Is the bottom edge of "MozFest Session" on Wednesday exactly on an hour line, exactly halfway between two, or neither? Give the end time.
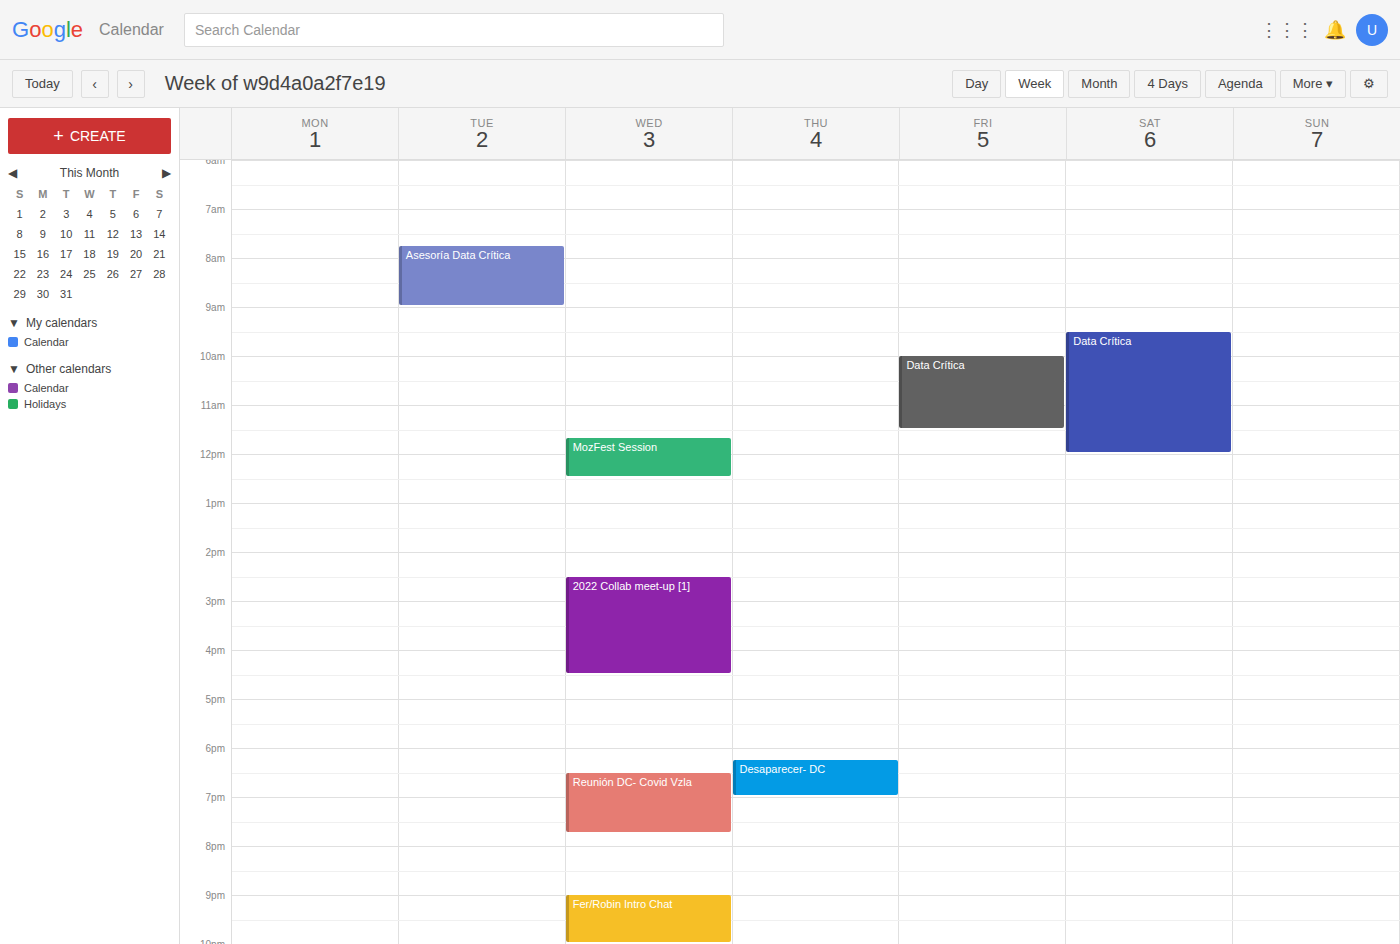
12:30 PM -- halfway between the 12 PM and 1 PM lines.